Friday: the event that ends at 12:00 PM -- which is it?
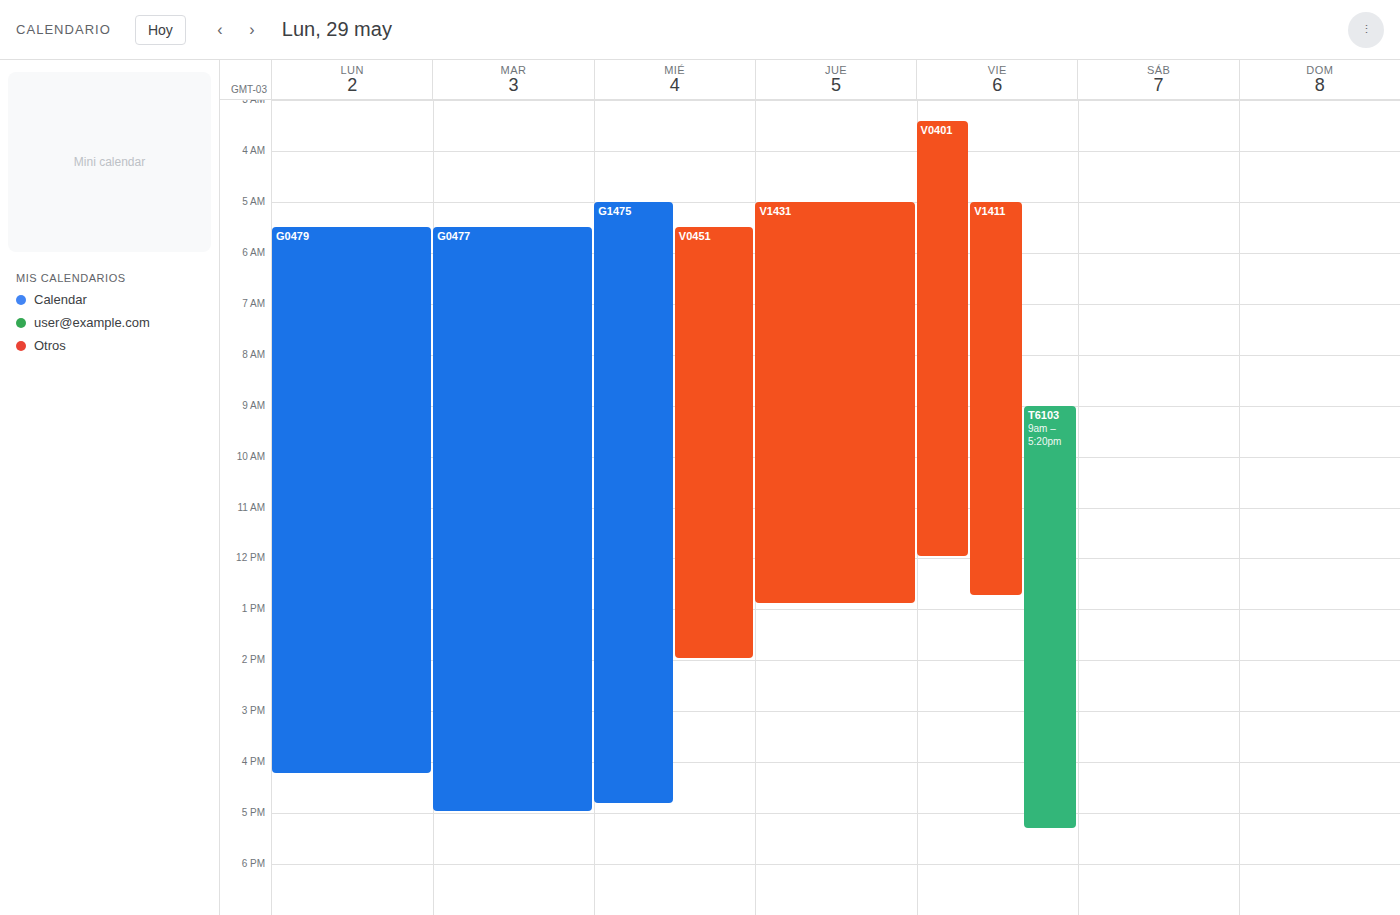
"V0401"